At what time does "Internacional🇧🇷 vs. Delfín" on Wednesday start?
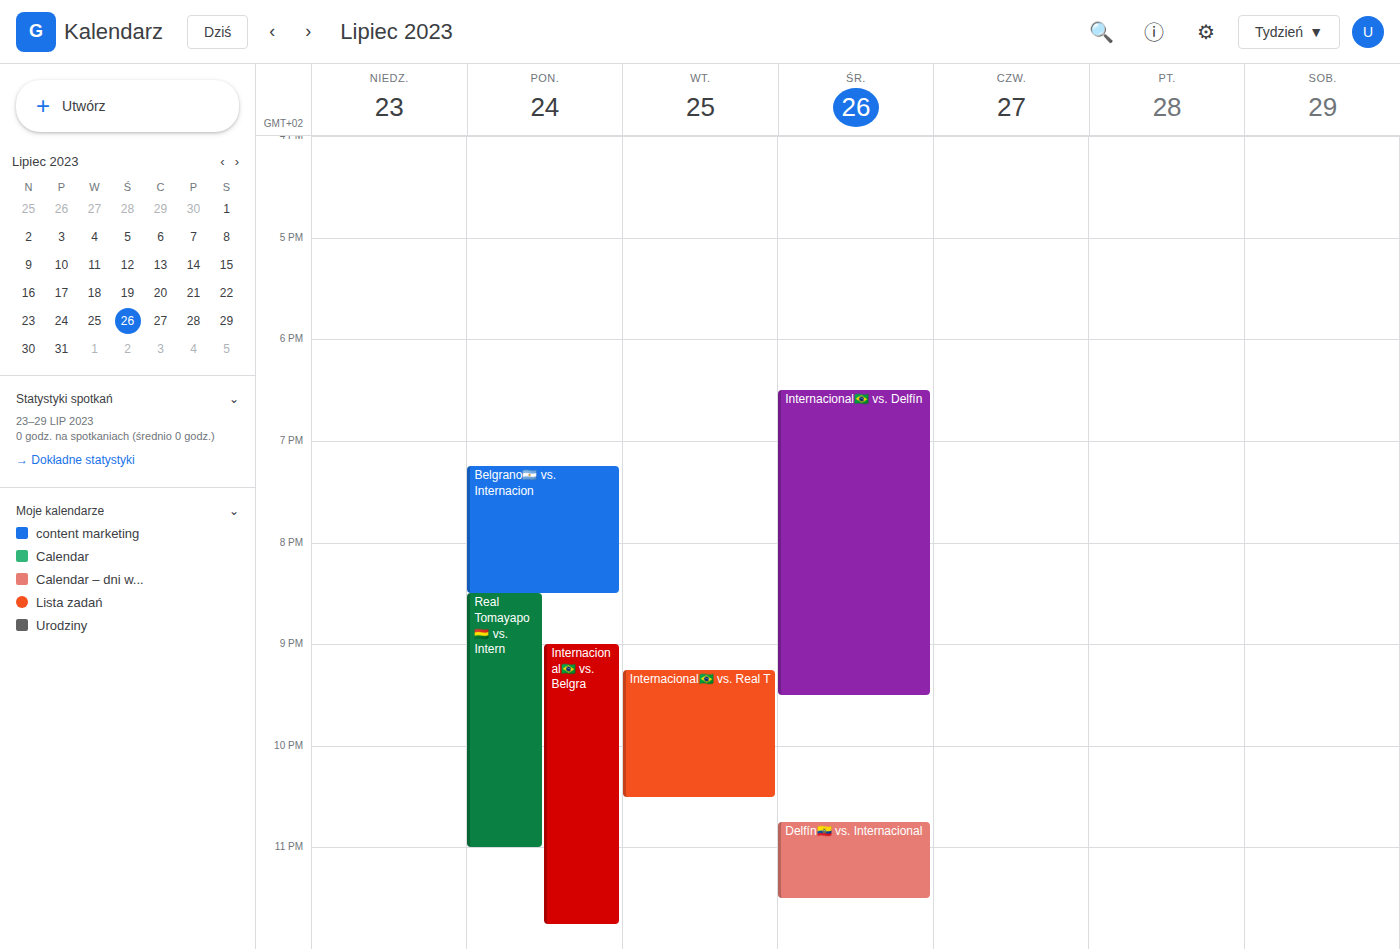
6:30 PM